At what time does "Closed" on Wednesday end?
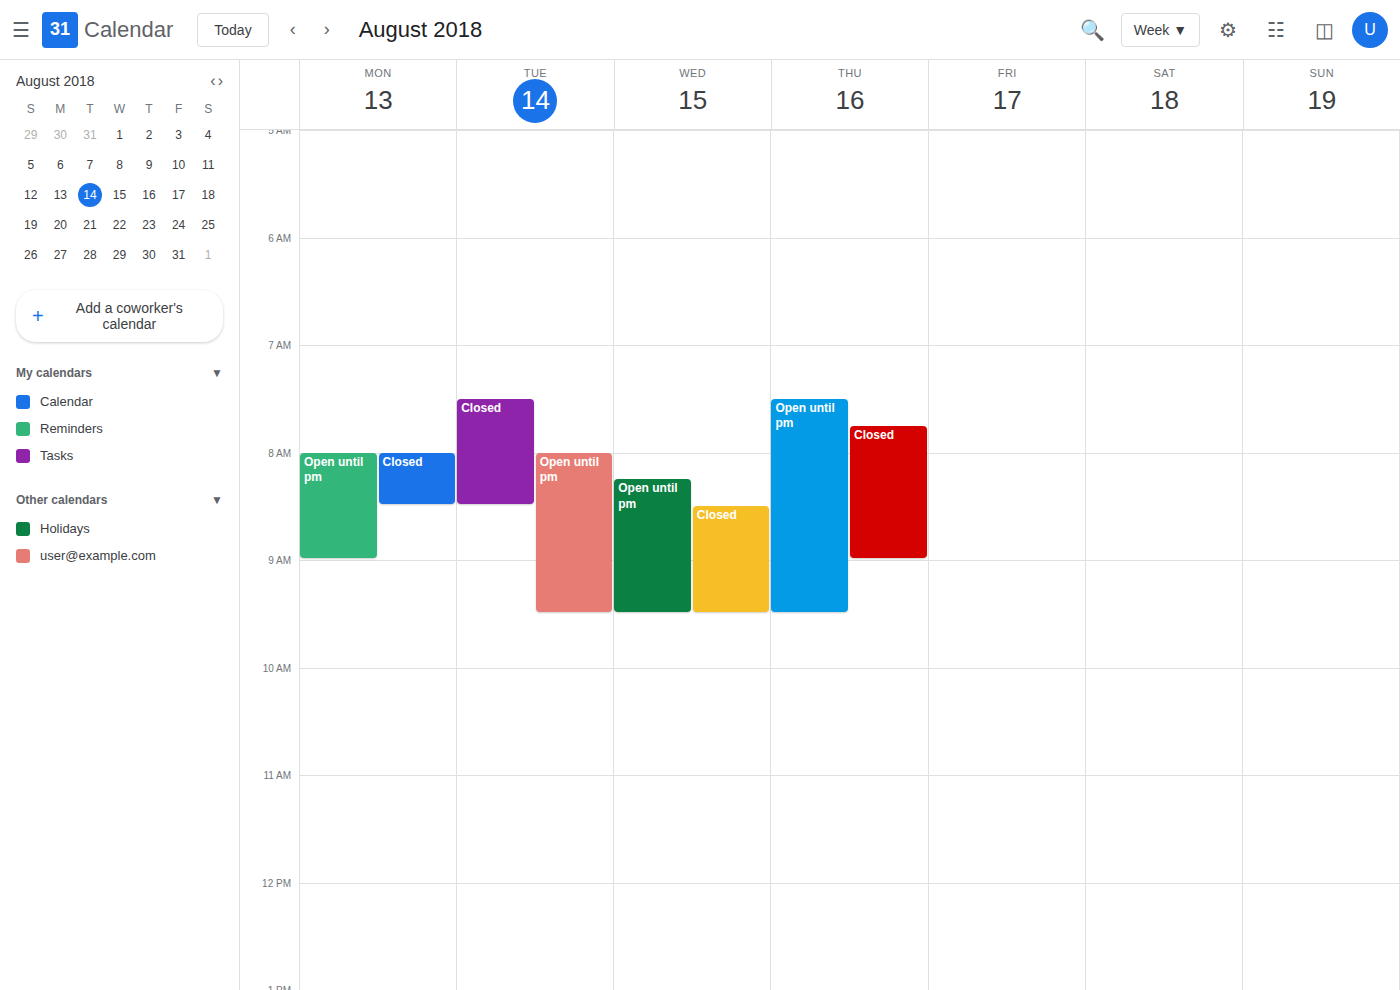
9:30 AM